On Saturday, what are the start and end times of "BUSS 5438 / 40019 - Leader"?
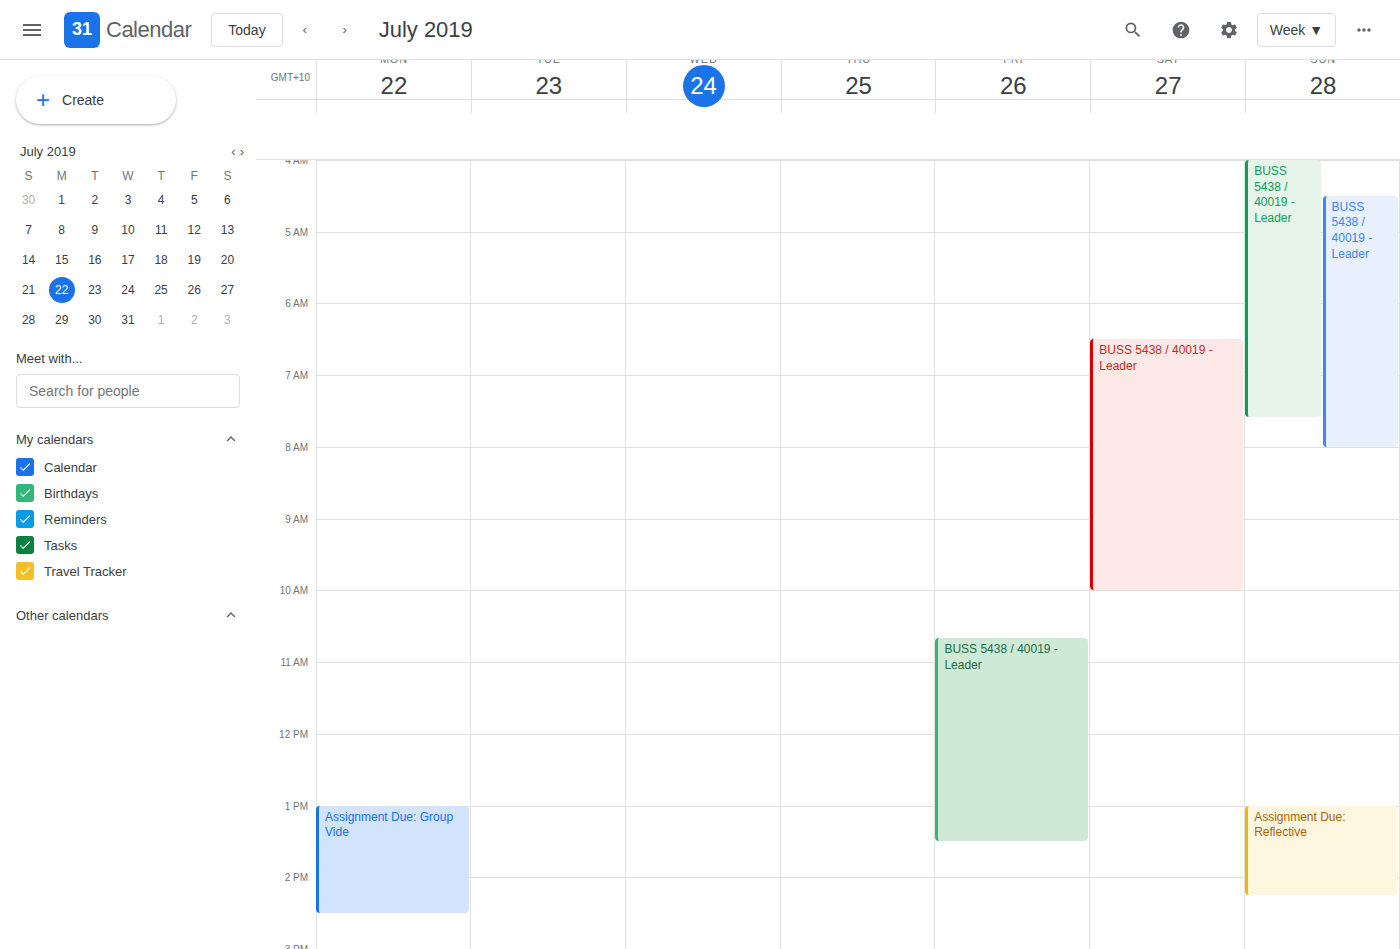
6:30 AM to 10:00 AM